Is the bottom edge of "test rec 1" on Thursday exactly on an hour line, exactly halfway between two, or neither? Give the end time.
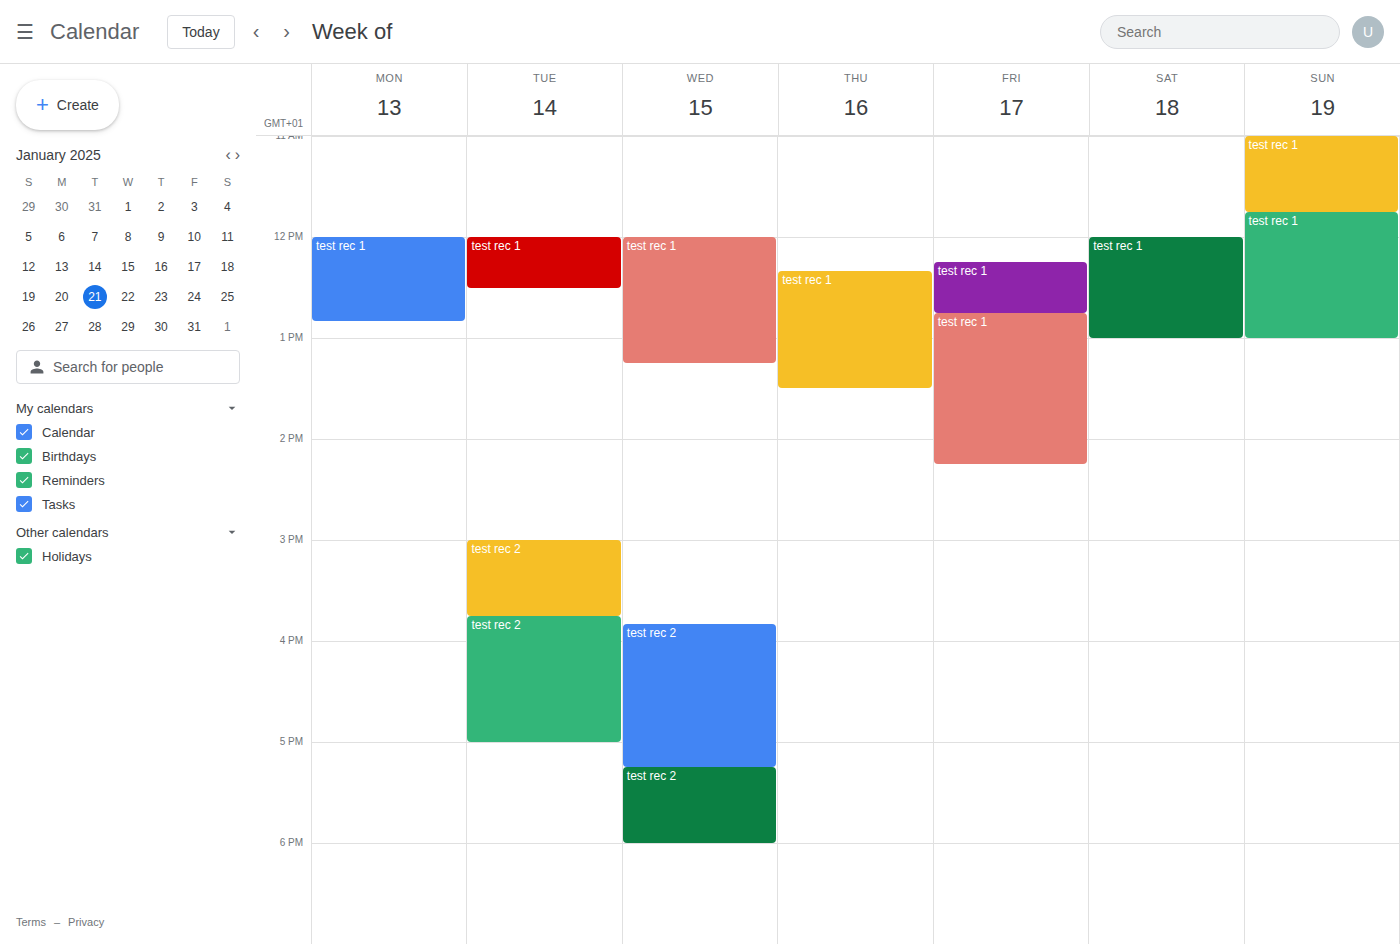
1:30 PM -- halfway between the 1 PM and 2 PM lines.